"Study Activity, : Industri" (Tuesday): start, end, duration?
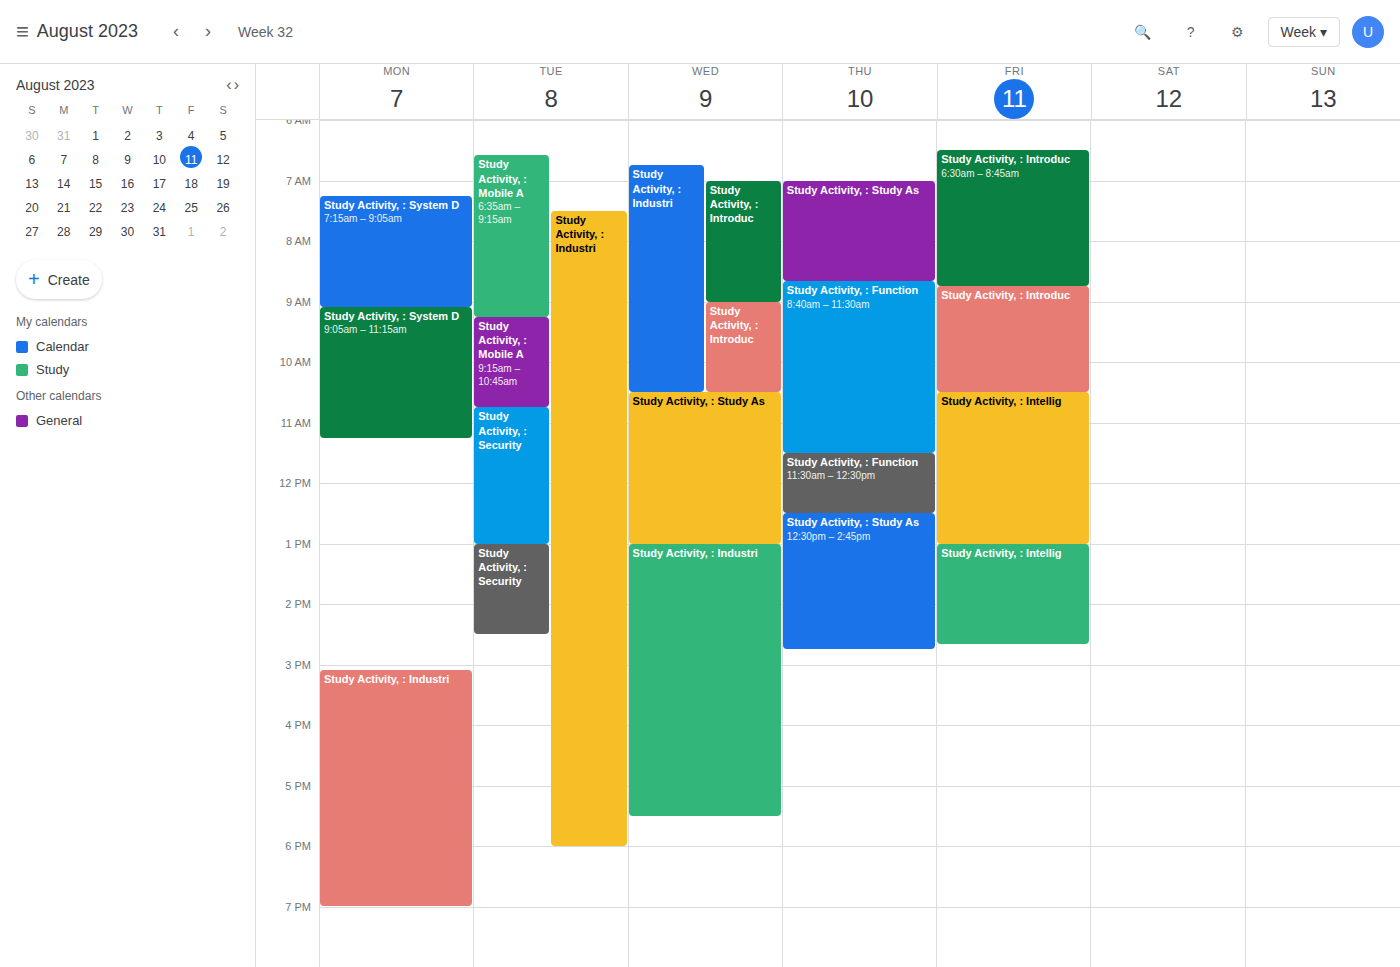
7:30 AM to 6:00 PM, 10 hours 30 minutes